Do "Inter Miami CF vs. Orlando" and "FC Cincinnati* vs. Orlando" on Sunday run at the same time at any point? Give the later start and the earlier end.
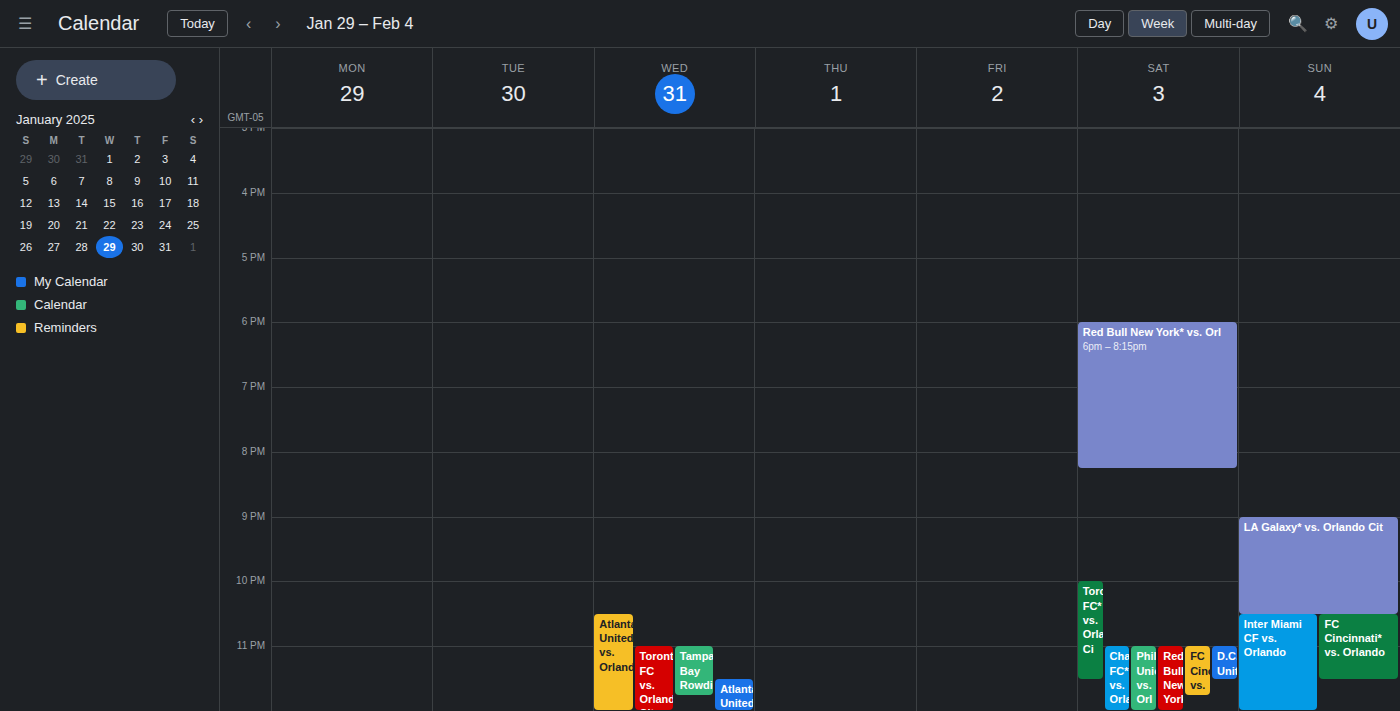
"FC Cincinnati* vs. Orlando" runs 10:30 PM to 11:30 PM, inside "Inter Miami CF vs. Orlando" -- they overlap.